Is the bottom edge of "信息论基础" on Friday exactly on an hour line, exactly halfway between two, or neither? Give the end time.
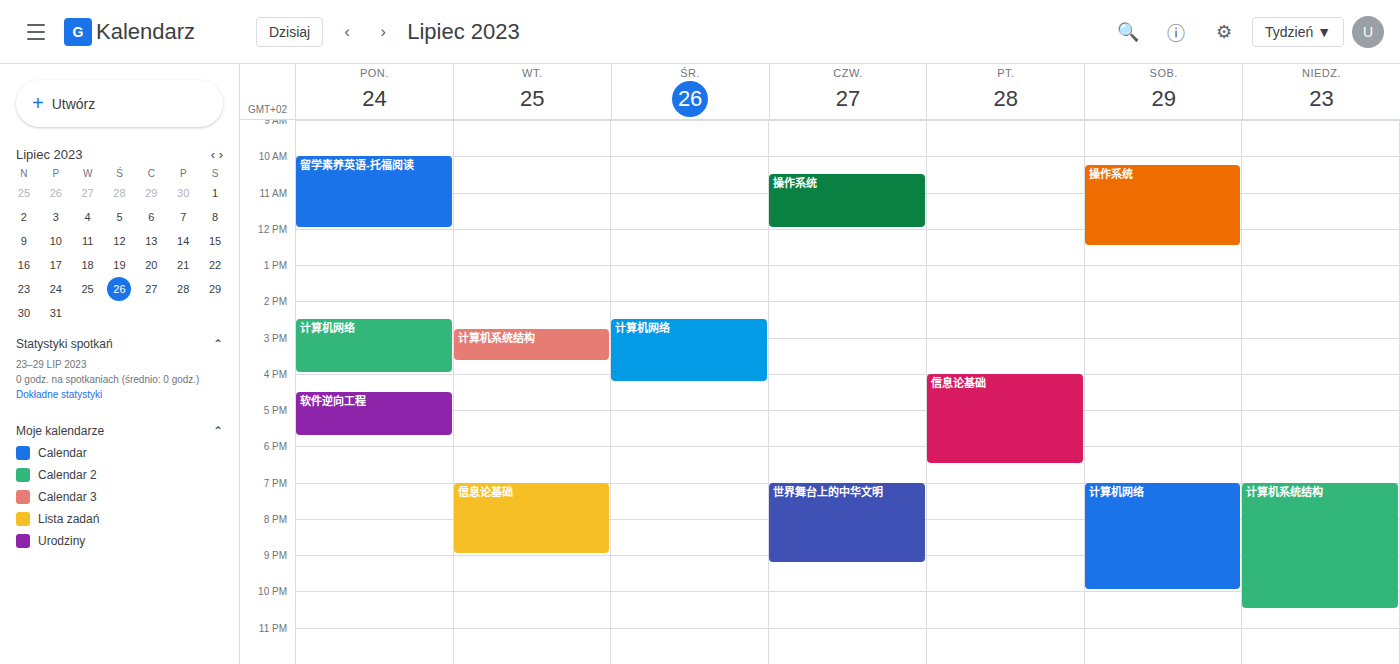
6:30 PM -- halfway between the 6 PM and 7 PM lines.